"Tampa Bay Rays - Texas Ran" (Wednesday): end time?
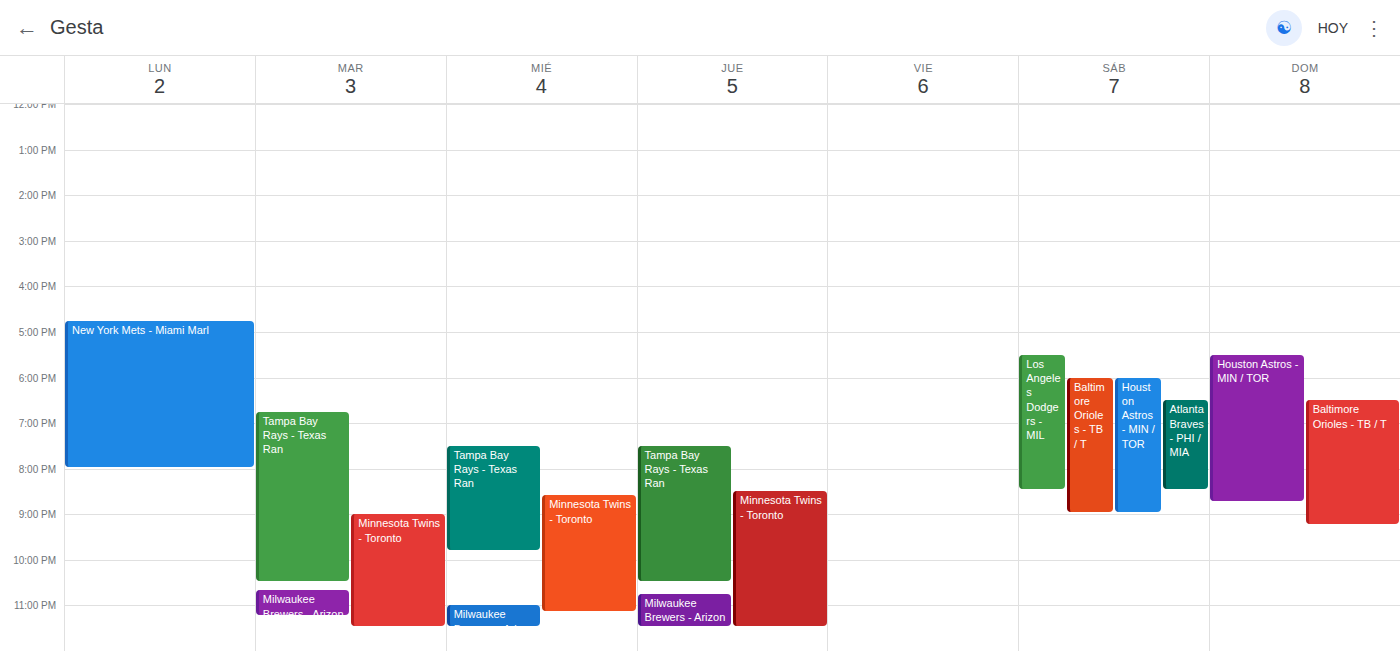
21:50